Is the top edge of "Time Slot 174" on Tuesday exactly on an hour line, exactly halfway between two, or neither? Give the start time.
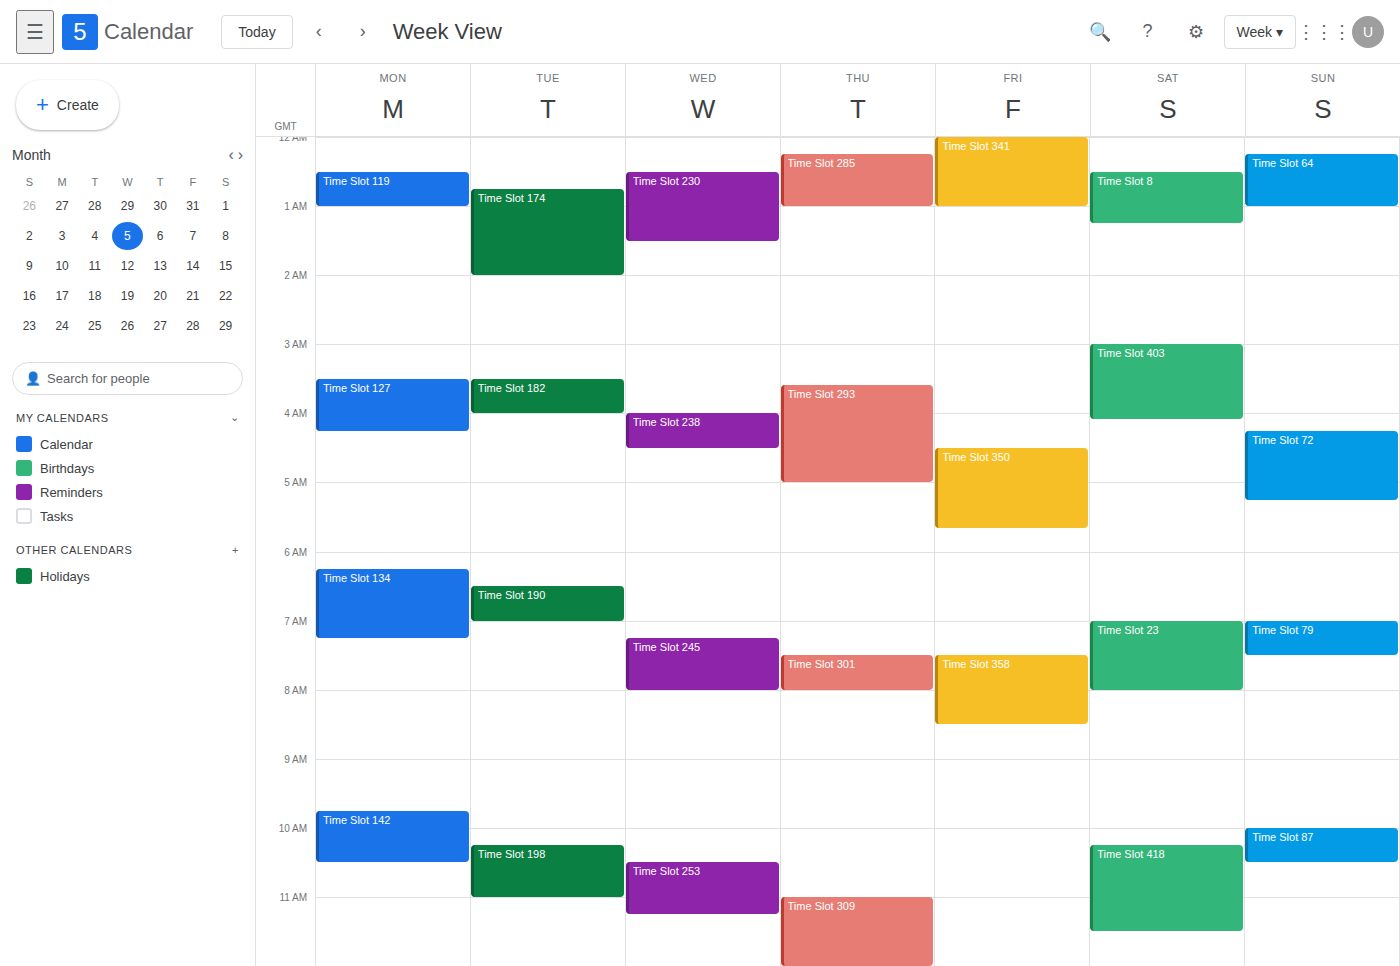
00:45 -- neither: three quarters of the way from the 00:00 line to the 01:00 line.